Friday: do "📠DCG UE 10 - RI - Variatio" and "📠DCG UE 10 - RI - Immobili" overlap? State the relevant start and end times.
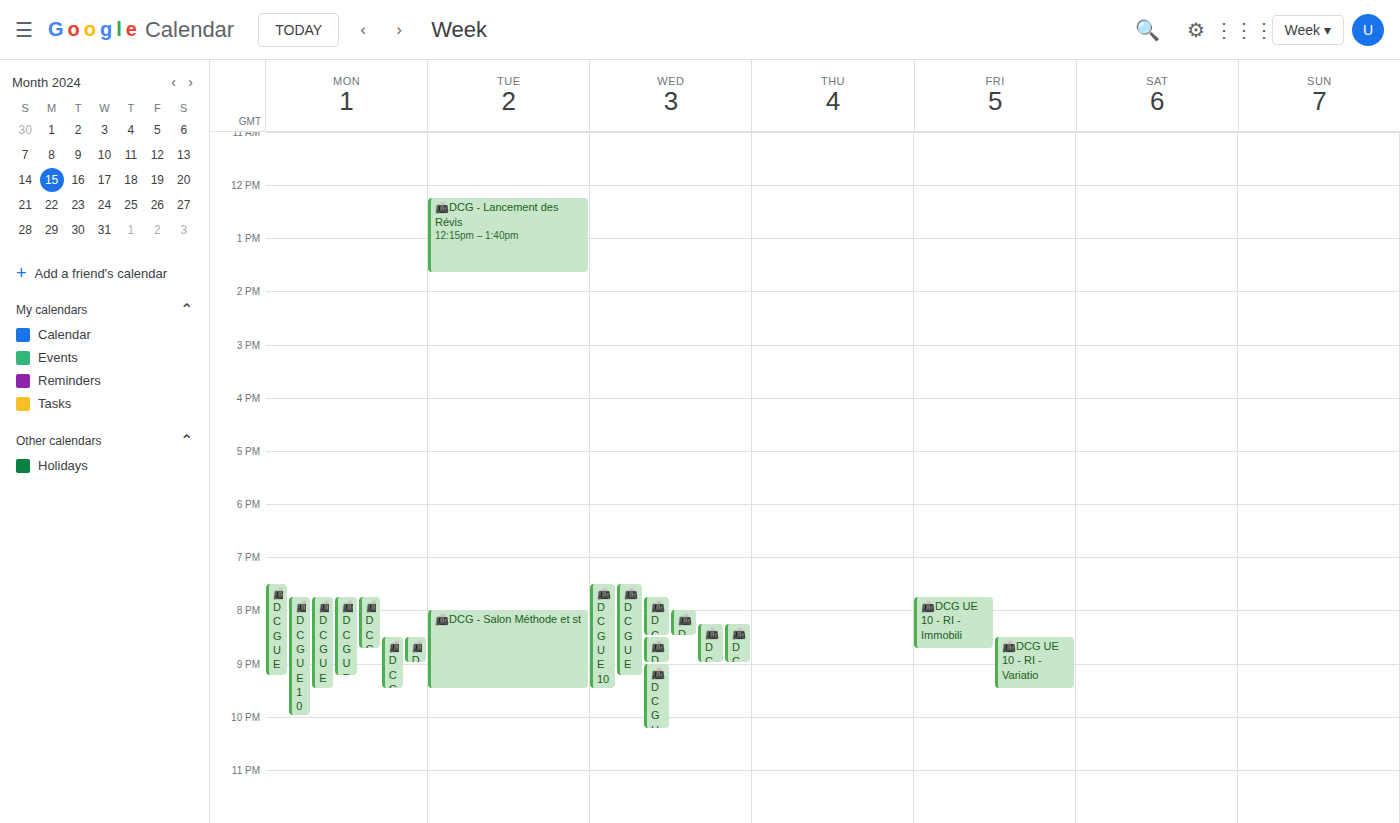
"📠DCG UE 10 - RI - Variatio" starts at 8:30 PM, before "📠DCG UE 10 - RI - Immobili" ends at 8:45 PM -- they overlap.